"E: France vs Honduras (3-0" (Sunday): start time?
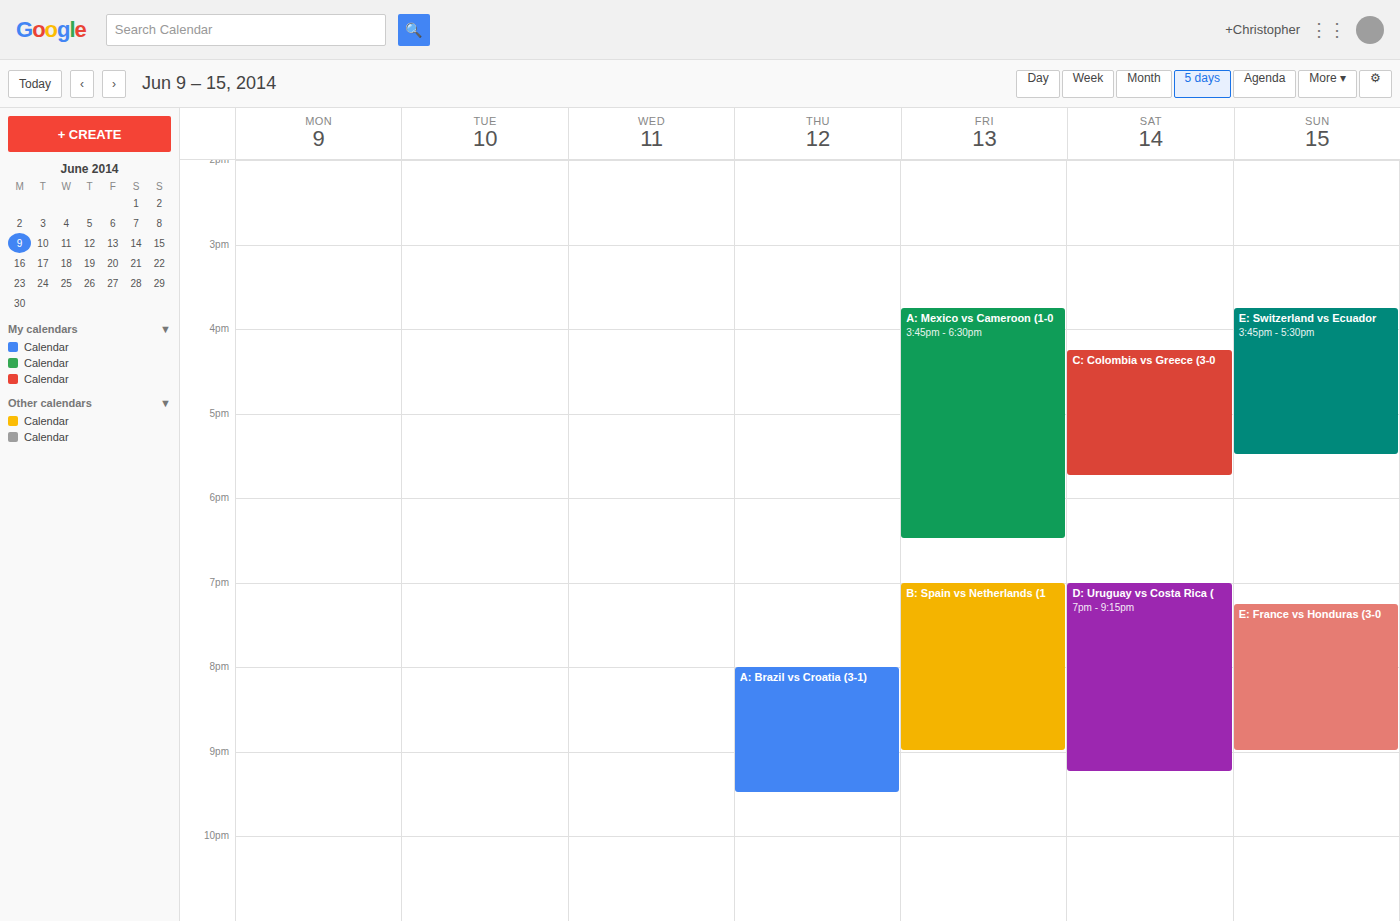
19:15